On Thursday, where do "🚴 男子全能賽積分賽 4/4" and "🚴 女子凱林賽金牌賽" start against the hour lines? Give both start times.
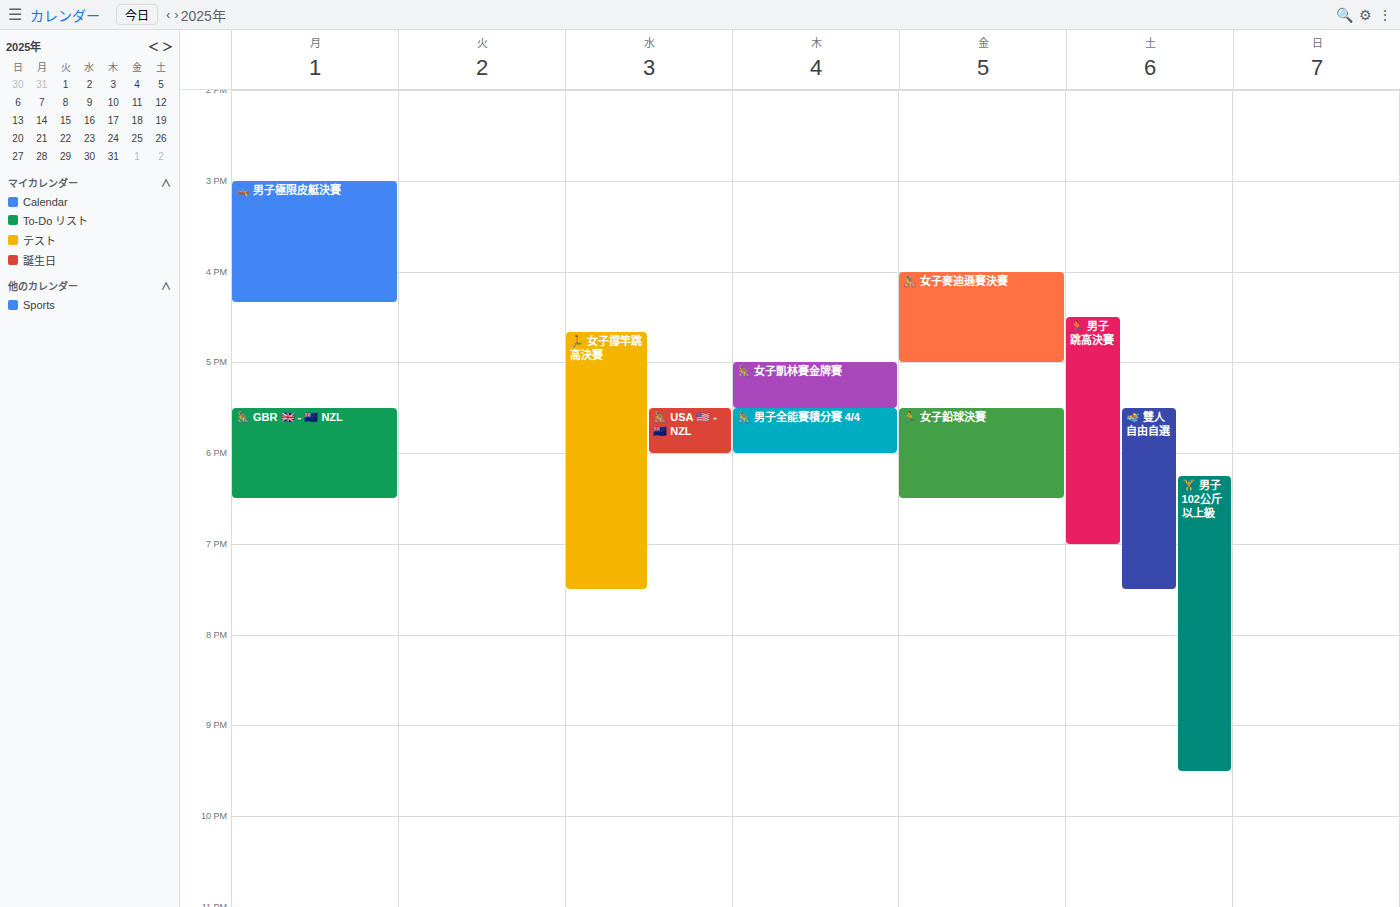
"🚴 男子全能賽積分賽 4/4": 5:30 PM, halfway between the 5 PM and 6 PM lines. "🚴 女子凱林賽金牌賽": 5:00 PM, exactly on the 5 PM line.